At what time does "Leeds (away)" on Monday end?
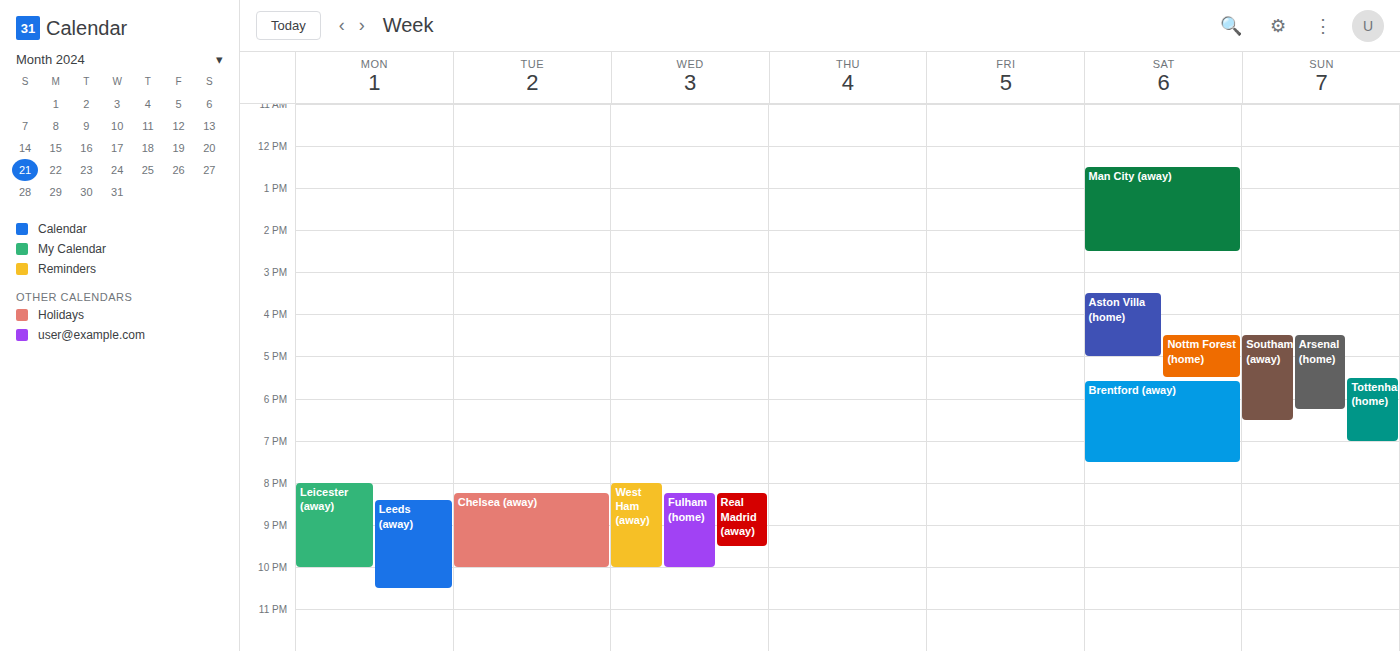
22:30